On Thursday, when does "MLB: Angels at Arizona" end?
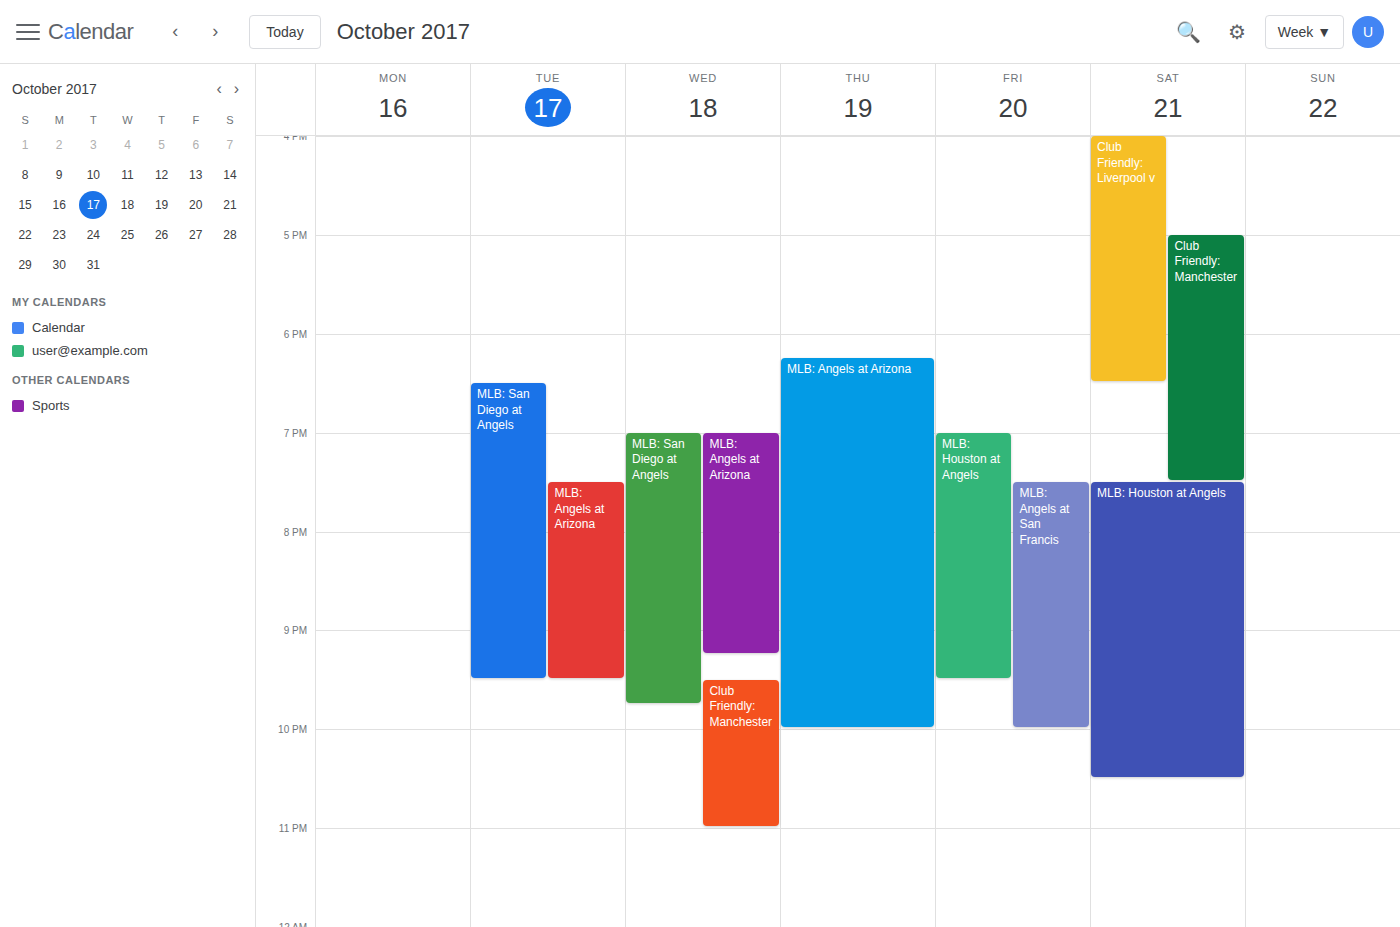
10:00 PM